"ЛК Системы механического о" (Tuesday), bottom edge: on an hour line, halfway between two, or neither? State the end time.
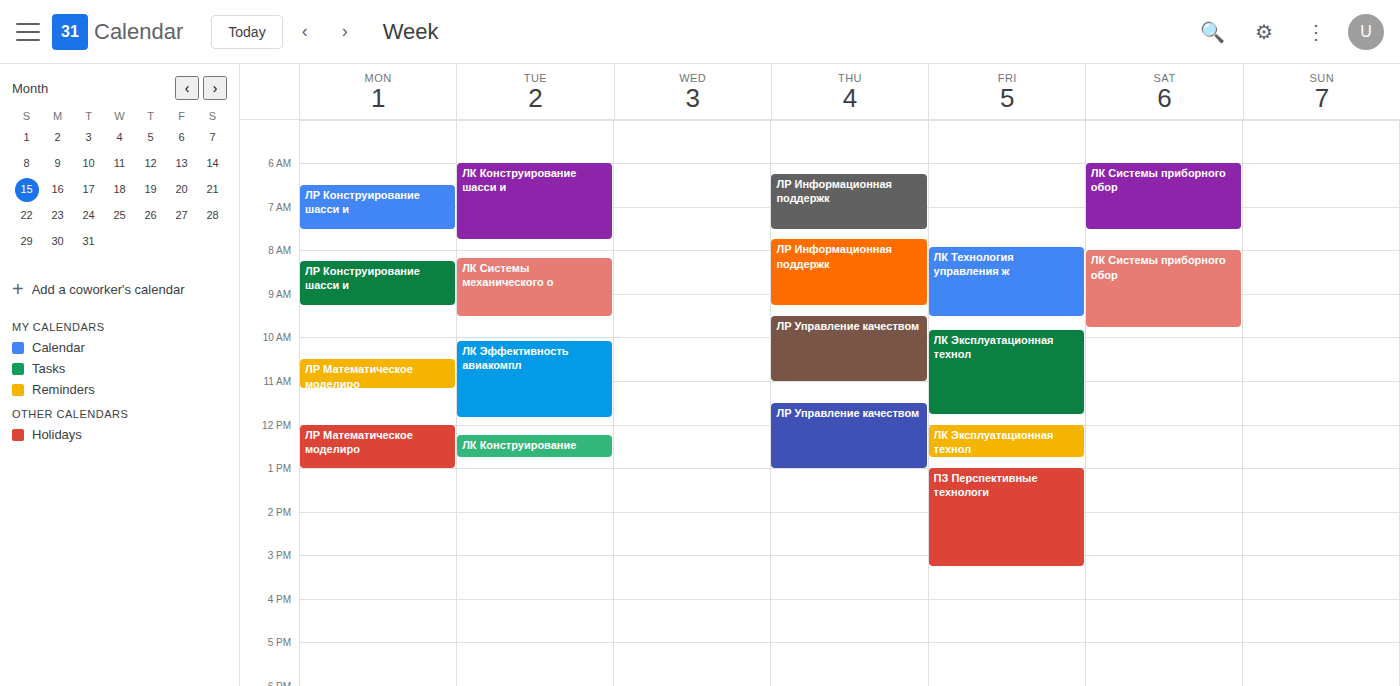
9:30 AM -- halfway between the 9 AM and 10 AM lines.